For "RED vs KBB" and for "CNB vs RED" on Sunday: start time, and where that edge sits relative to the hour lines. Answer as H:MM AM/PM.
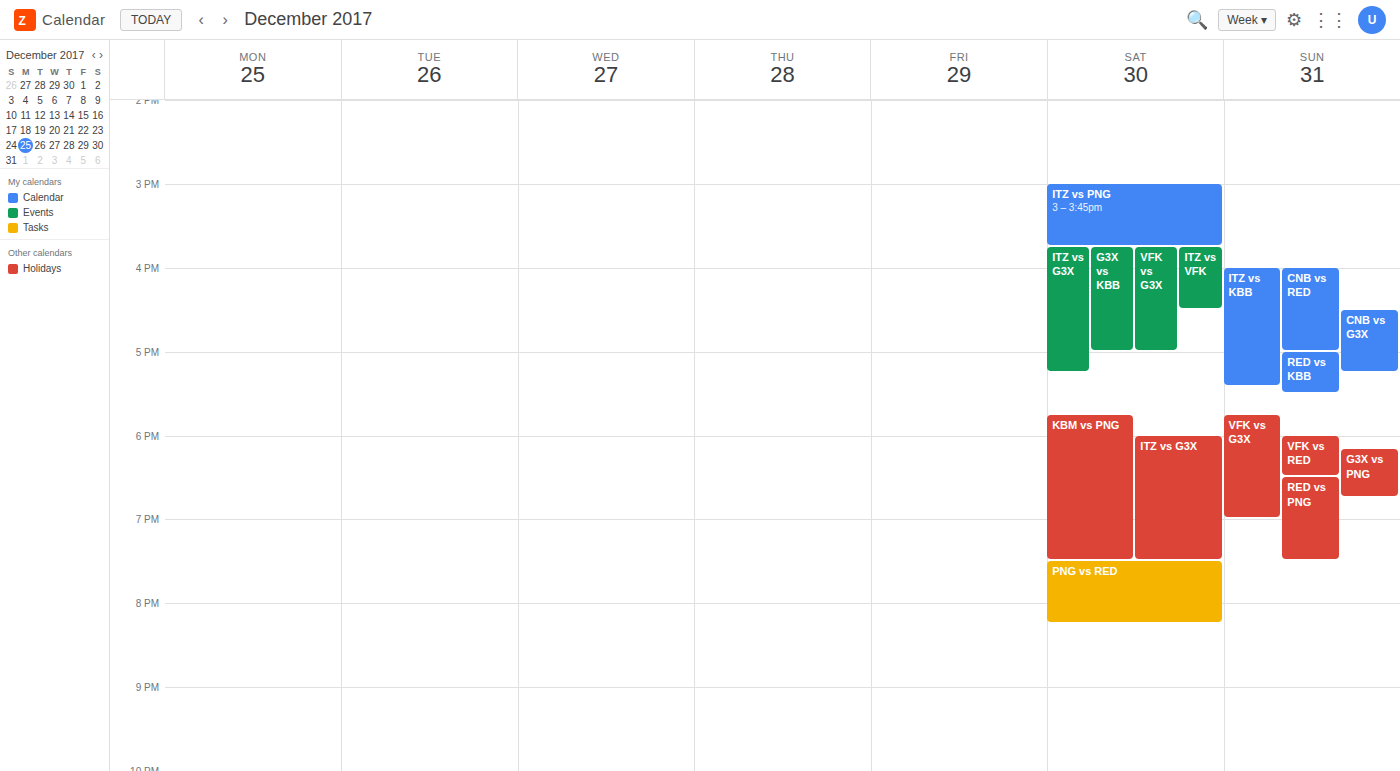
"RED vs KBB": 5:00 PM, exactly on the 5 PM line. "CNB vs RED": 4:00 PM, exactly on the 4 PM line.